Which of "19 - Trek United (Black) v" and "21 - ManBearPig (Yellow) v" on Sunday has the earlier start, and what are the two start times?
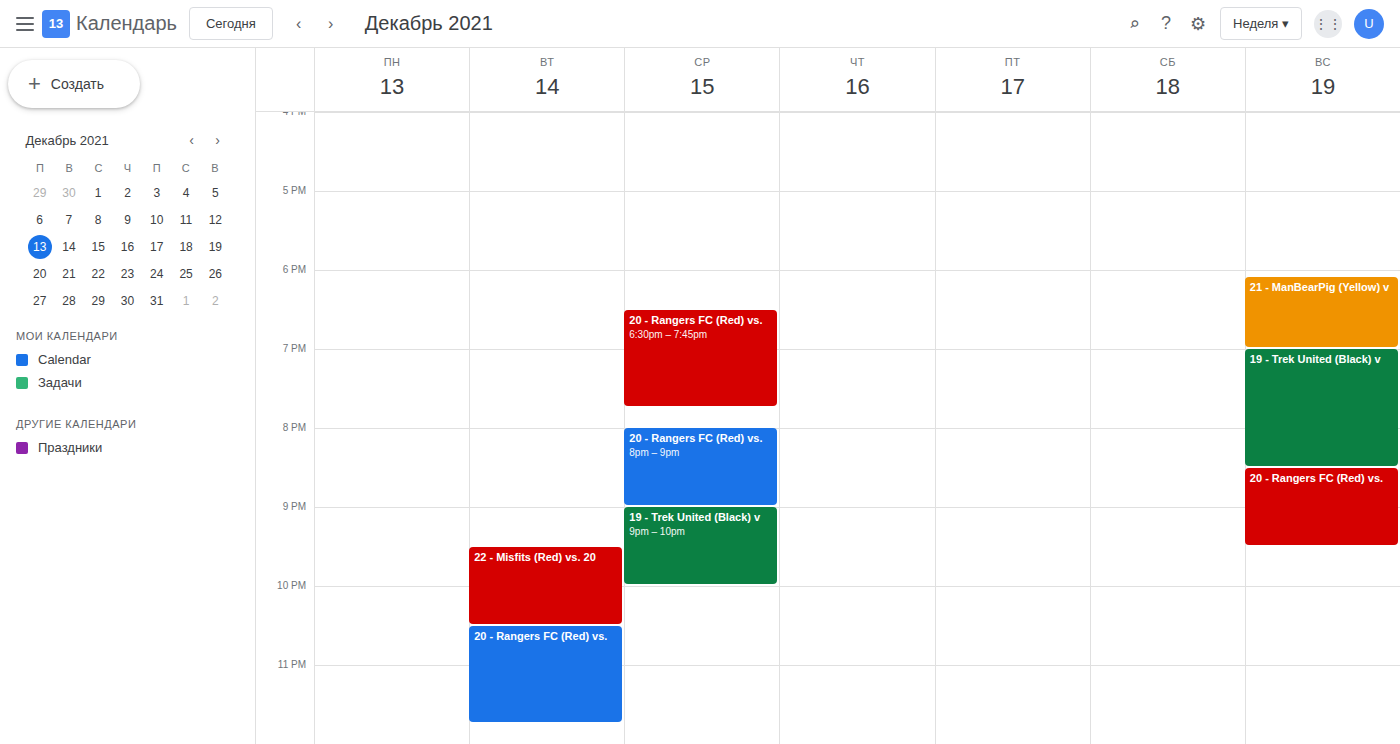
"21 - ManBearPig (Yellow) v" 6:05 PM; "19 - Trek United (Black) v" 7:00 PM.